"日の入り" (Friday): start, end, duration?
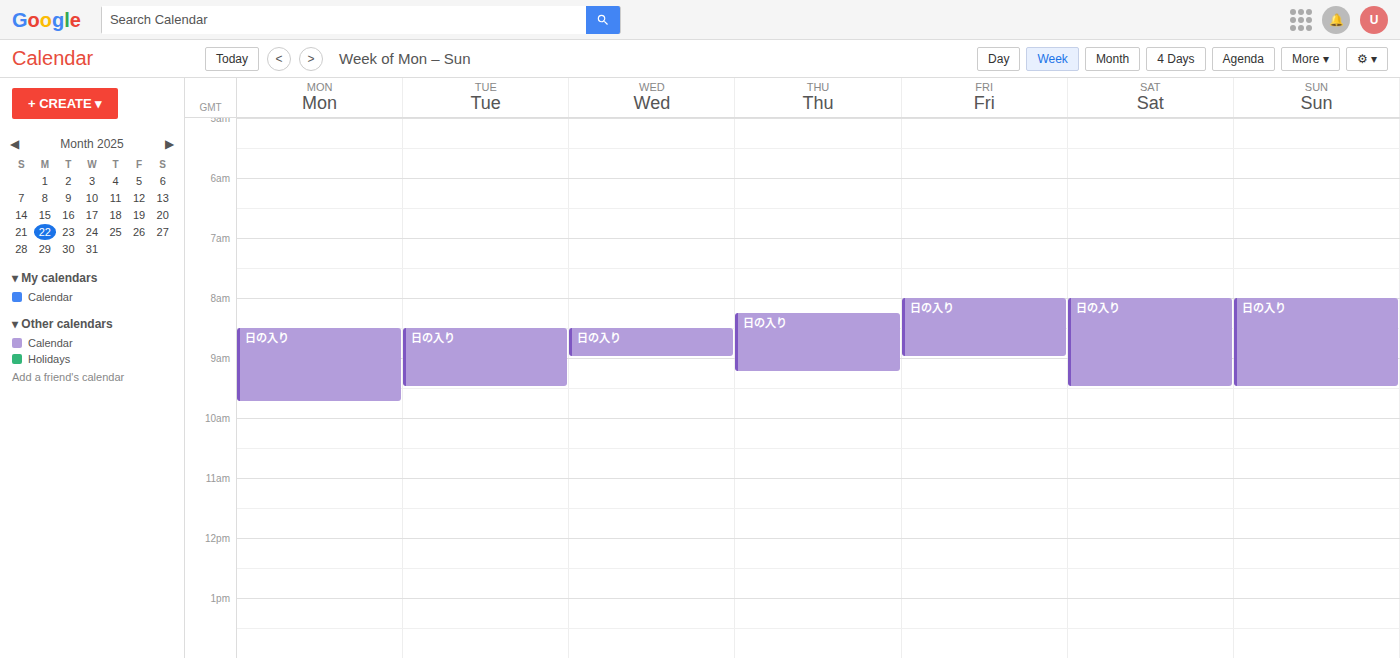
8:00 AM to 9:00 AM, 1 hour